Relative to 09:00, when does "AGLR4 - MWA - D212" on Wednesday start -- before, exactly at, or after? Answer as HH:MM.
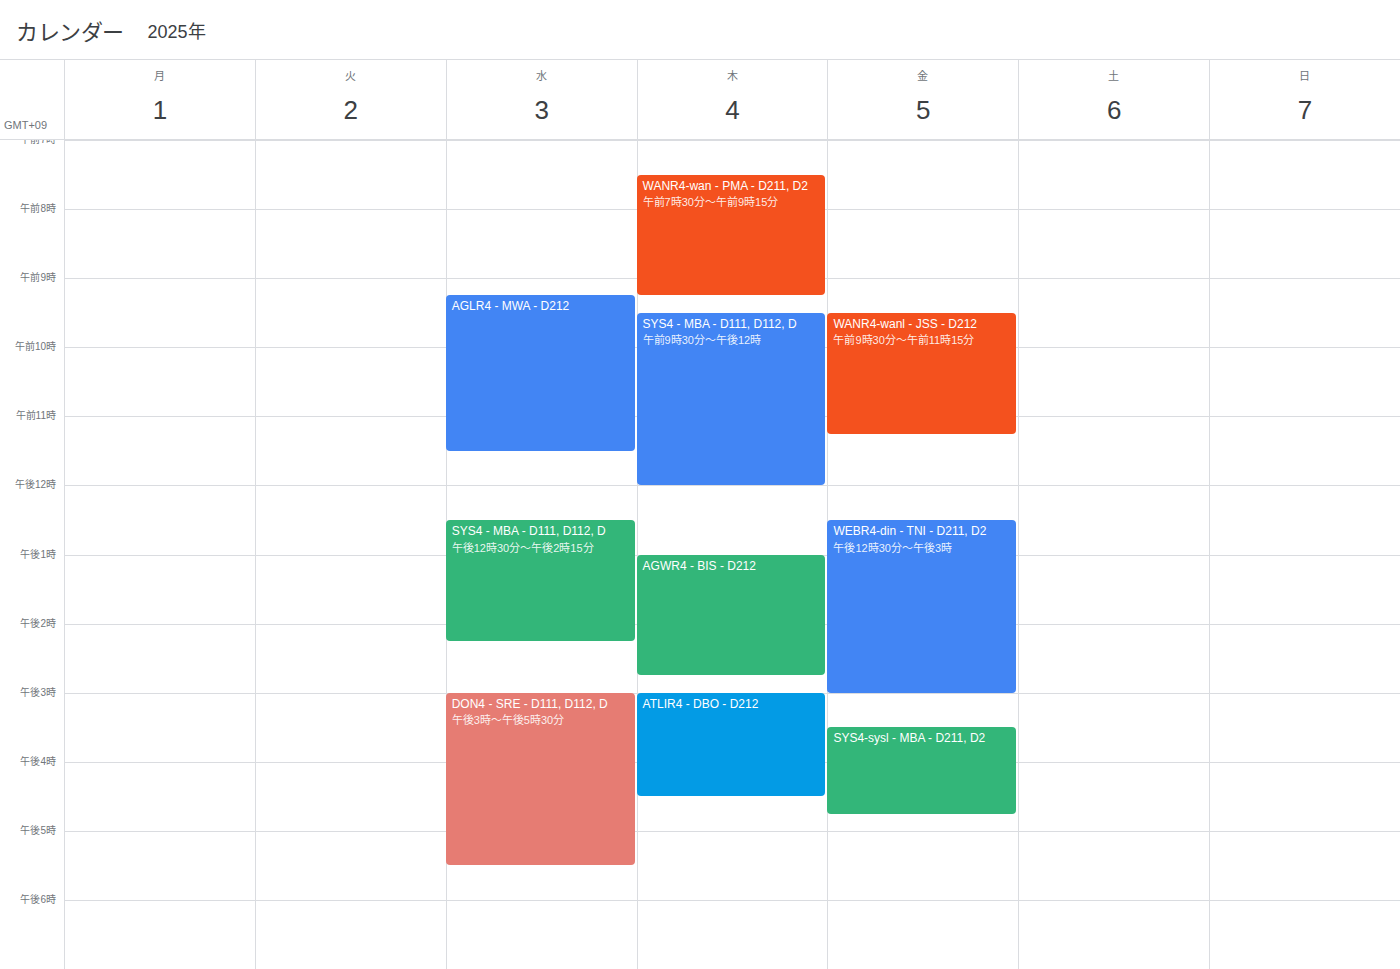
09:15 -- after 09:00, 15 minutes below the 09:00 line.